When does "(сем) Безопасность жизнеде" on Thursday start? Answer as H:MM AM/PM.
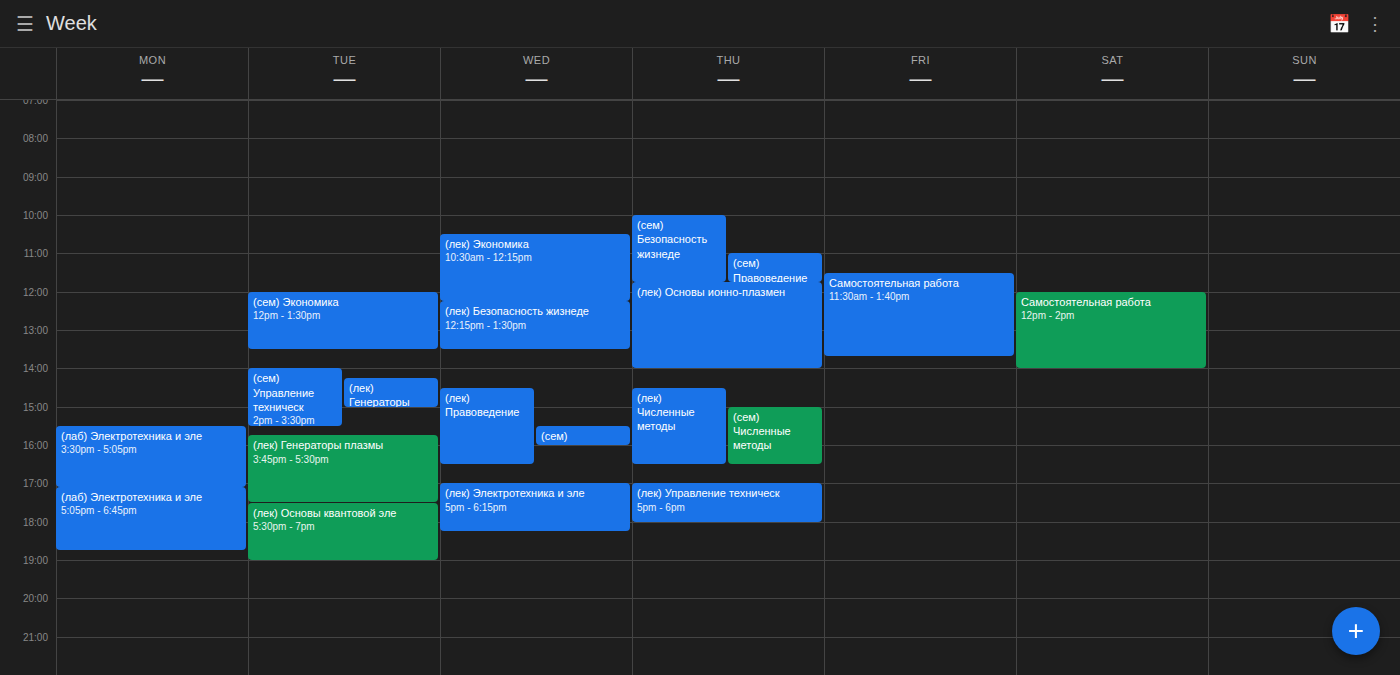
10:00 AM